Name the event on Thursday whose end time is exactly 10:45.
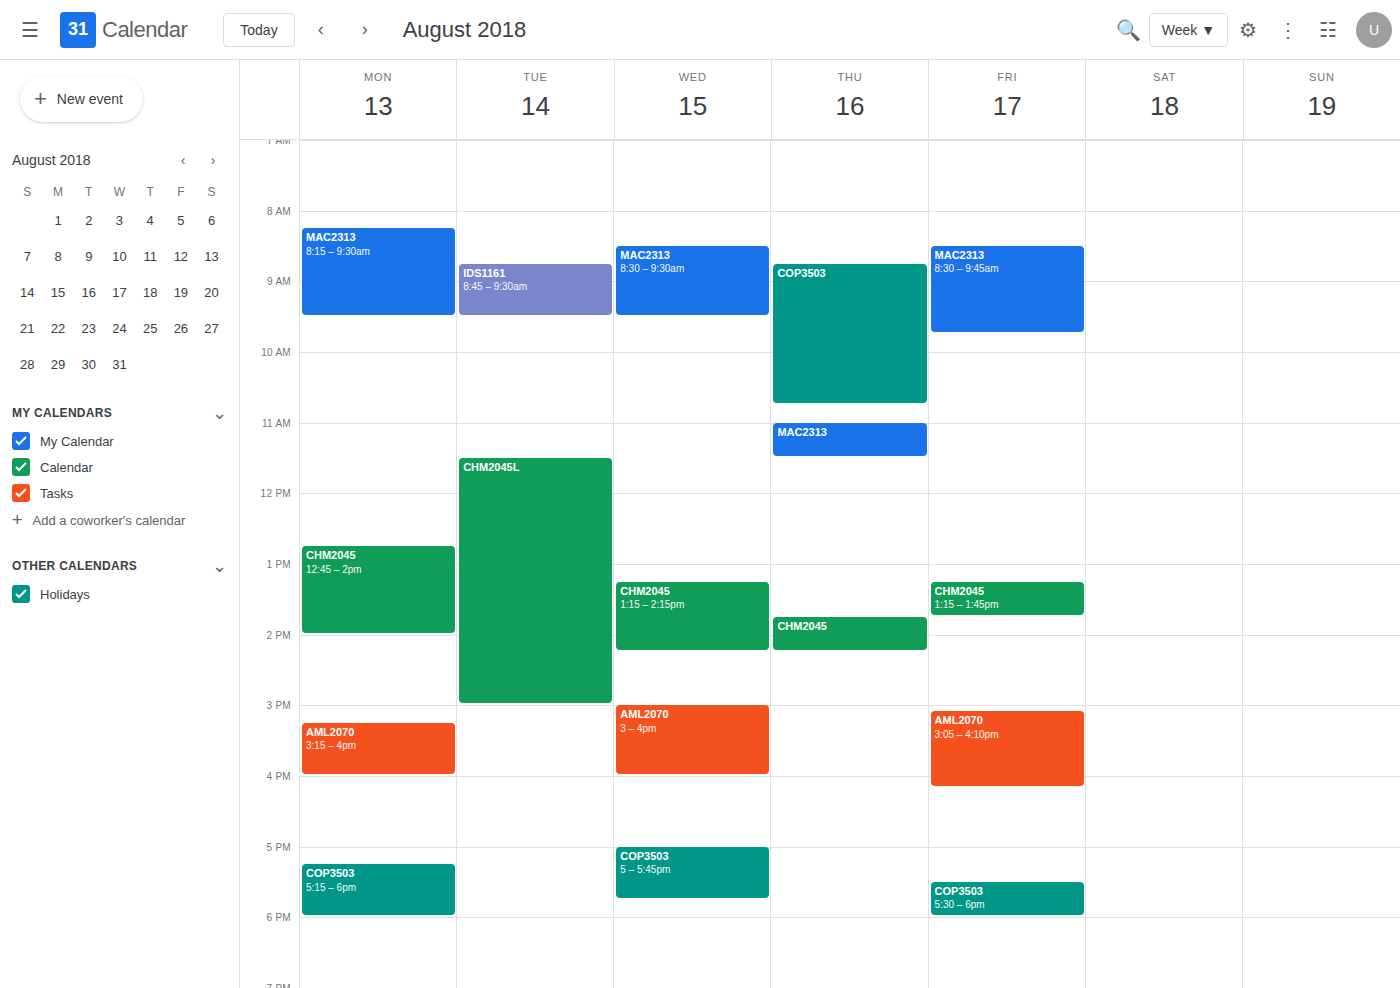
"COP3503"